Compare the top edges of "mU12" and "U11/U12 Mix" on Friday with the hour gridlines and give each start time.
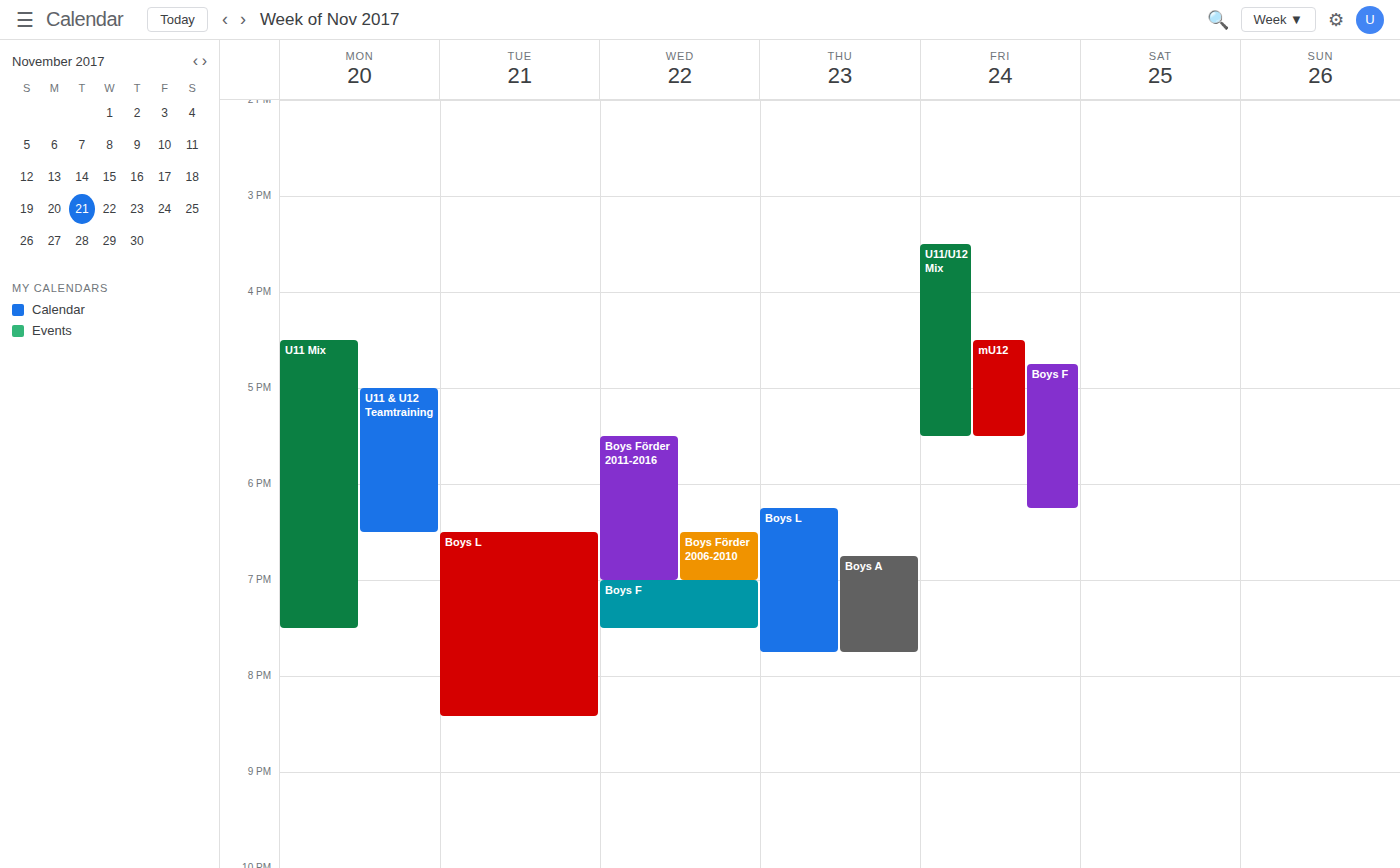
"mU12": 16:30, halfway between the 16:00 and 17:00 lines. "U11/U12 Mix": 15:30, halfway between the 15:00 and 16:00 lines.